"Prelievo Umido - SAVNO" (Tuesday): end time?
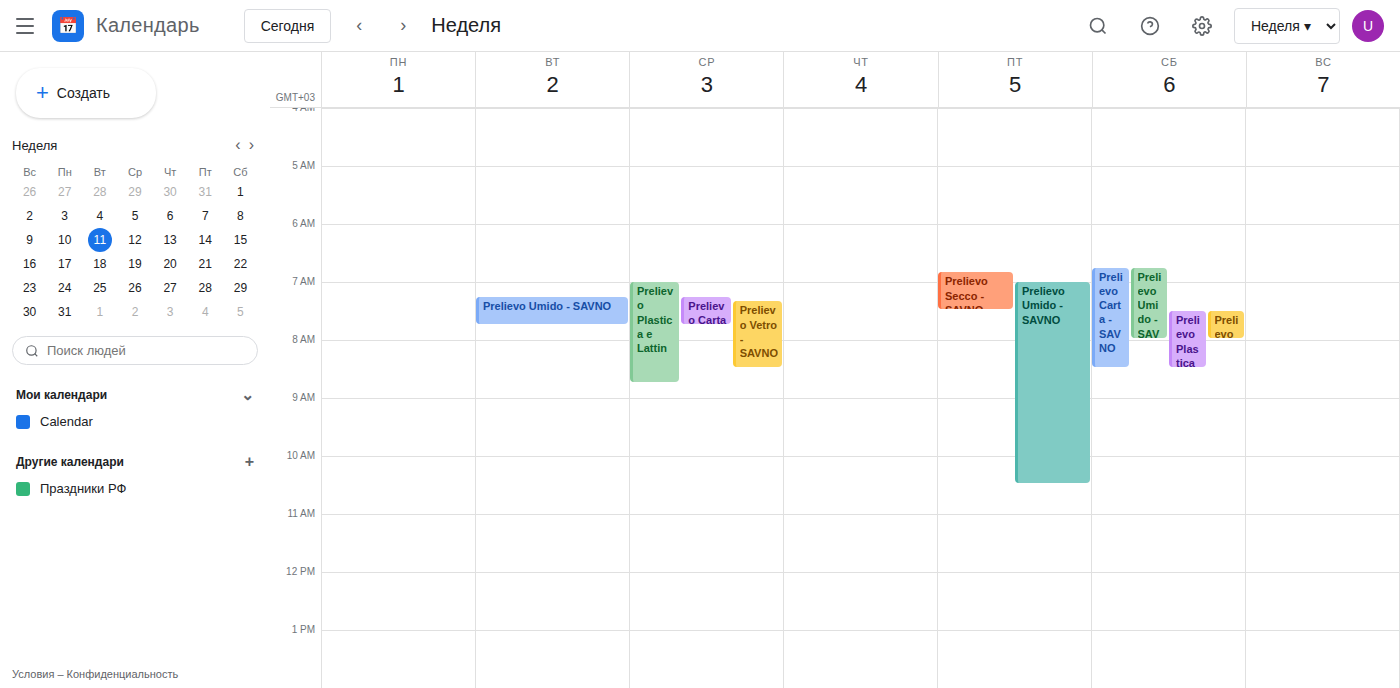
7:45 AM